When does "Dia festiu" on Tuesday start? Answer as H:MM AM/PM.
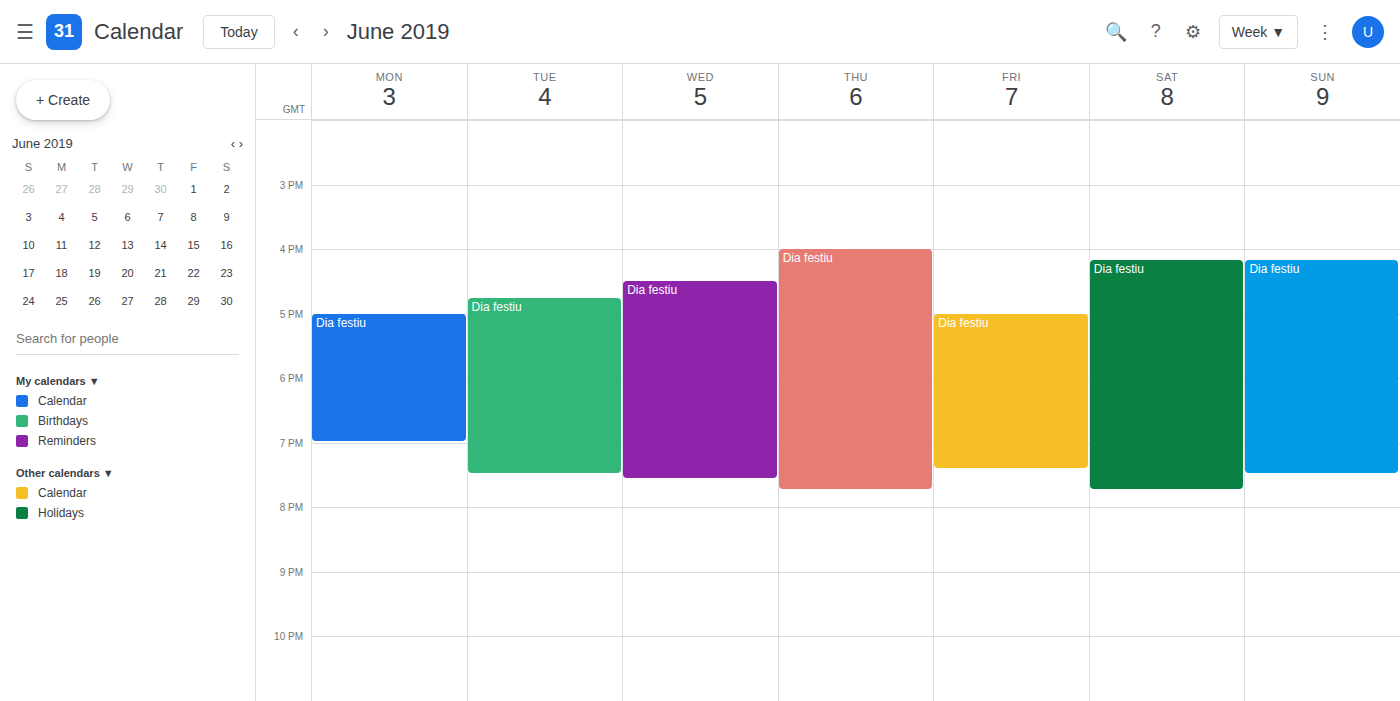
4:45 PM